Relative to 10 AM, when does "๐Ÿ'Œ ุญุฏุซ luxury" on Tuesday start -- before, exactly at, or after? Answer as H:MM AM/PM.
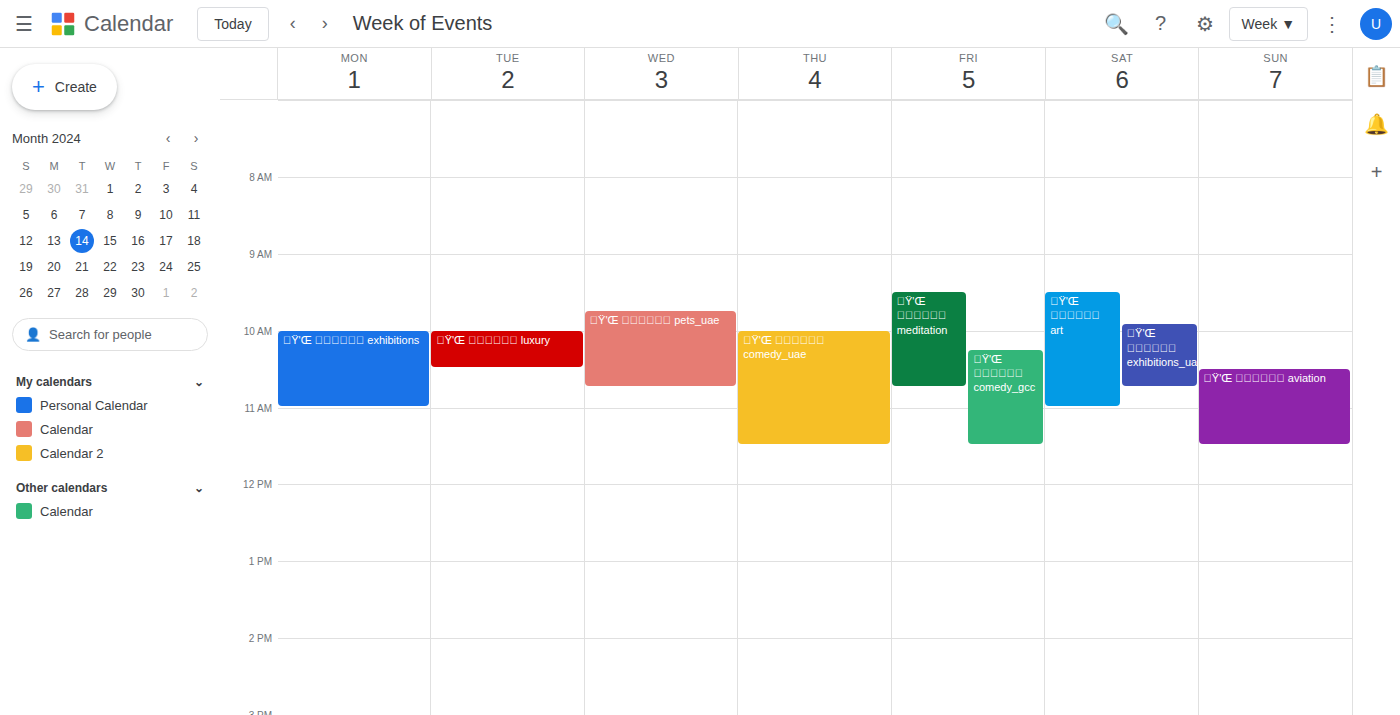
10:00 AM -- exactly at 10 AM, on the 10 AM line.